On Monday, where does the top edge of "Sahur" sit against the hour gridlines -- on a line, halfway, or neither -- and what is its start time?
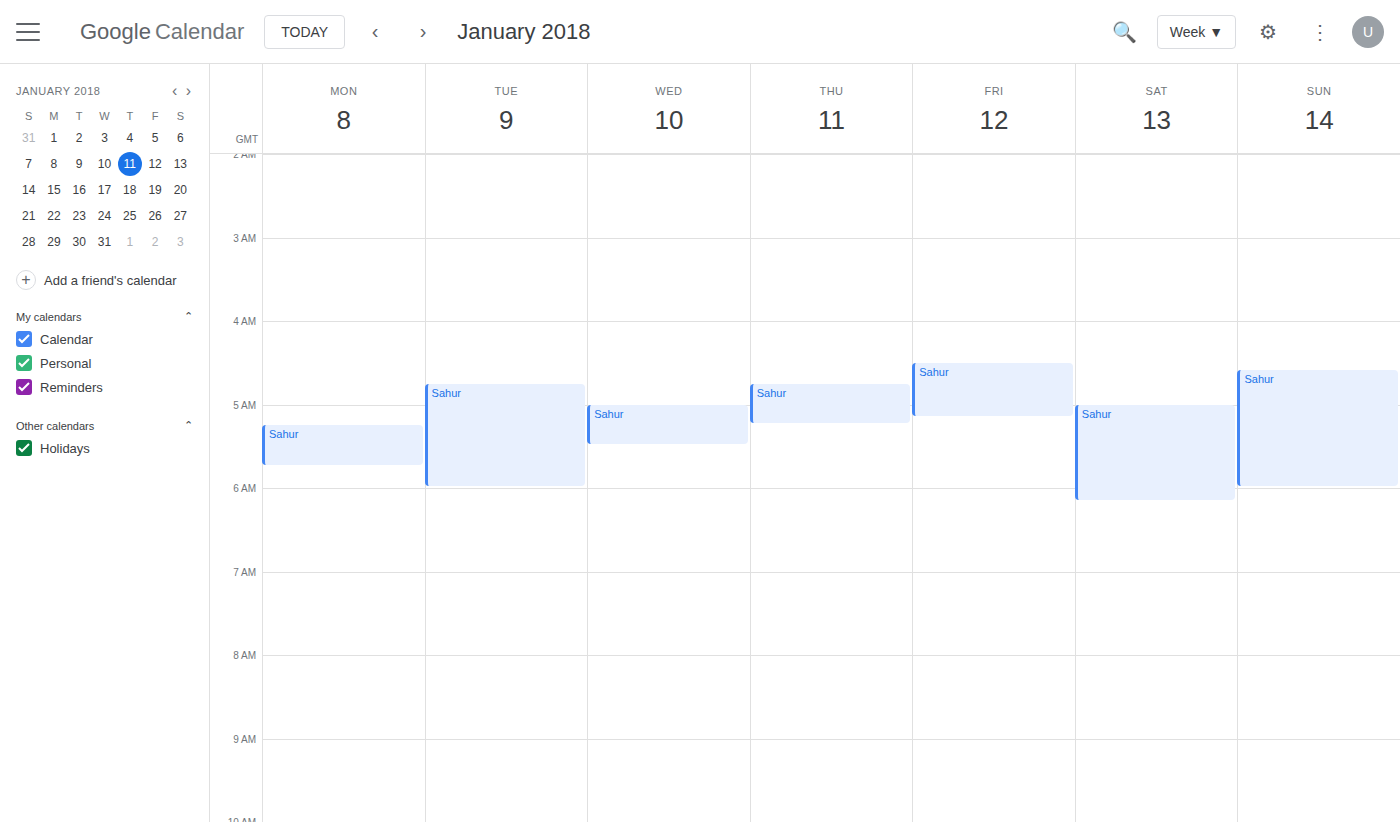
5:15 AM -- neither: a quarter of the way from the 5 AM line to the 6 AM line.